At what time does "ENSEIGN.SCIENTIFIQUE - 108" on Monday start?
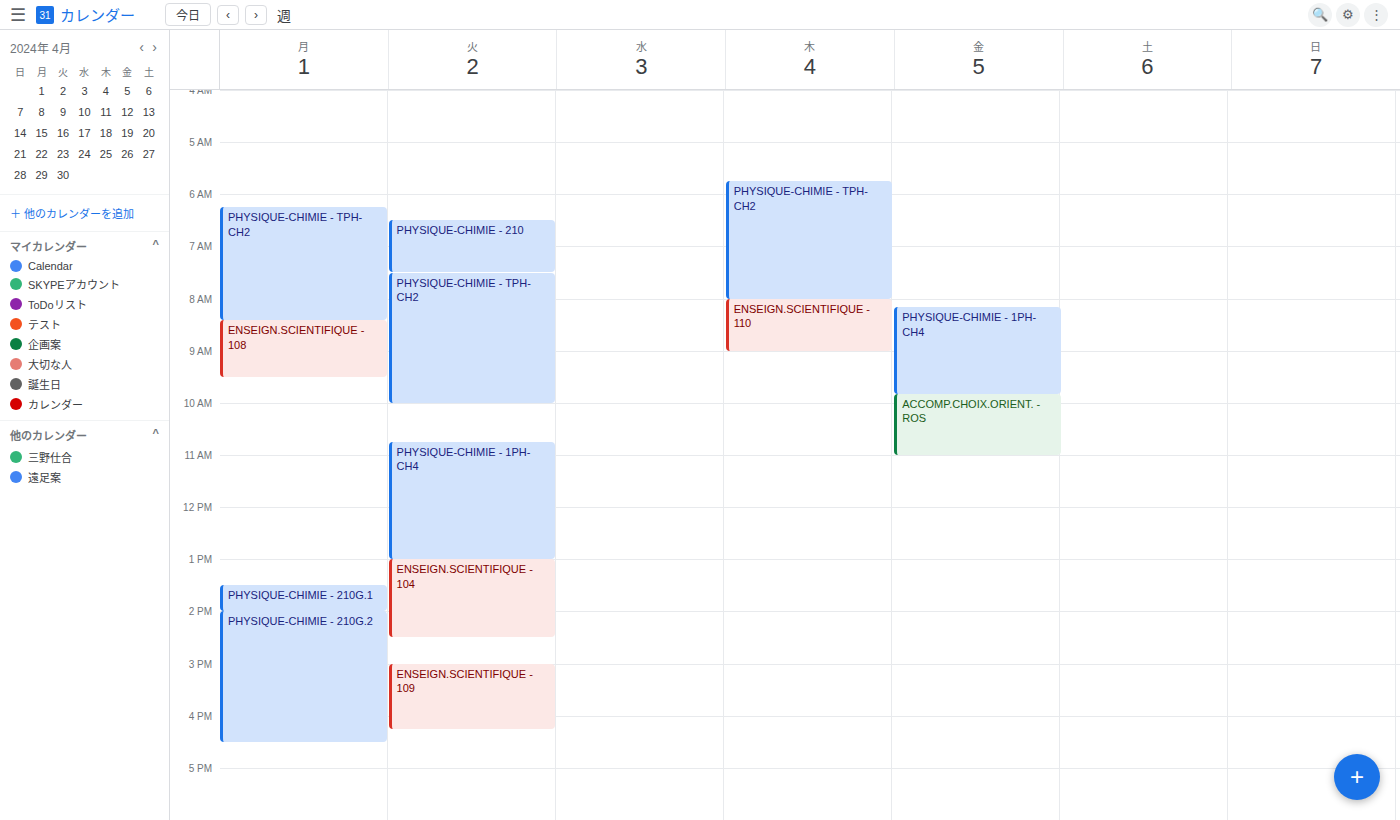
8:25 AM